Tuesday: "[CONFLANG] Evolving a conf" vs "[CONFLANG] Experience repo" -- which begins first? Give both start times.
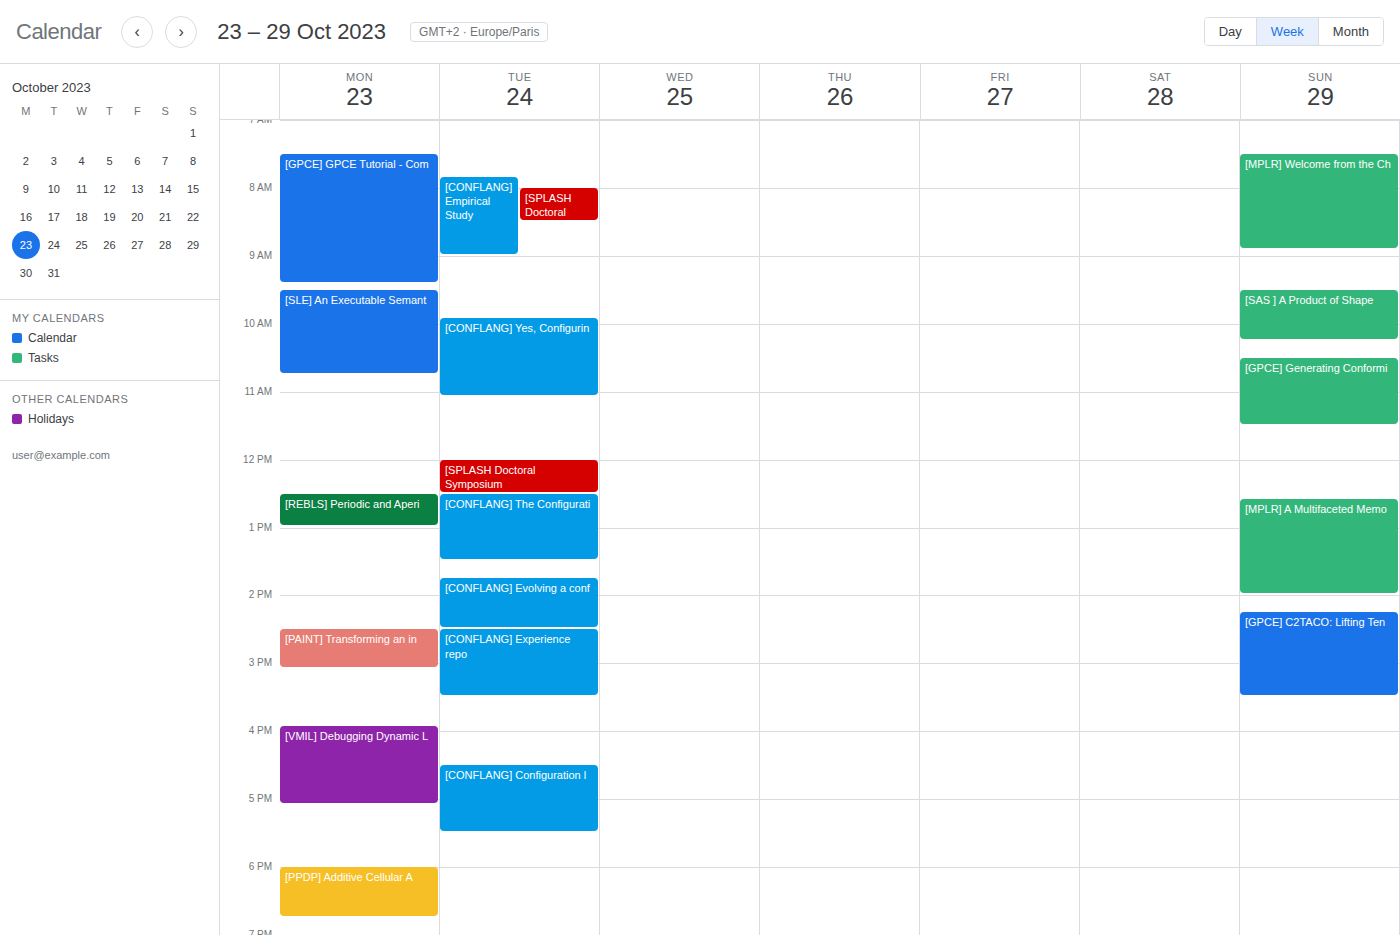
"[CONFLANG] Evolving a conf" 1:45 PM; "[CONFLANG] Experience repo" 2:30 PM.